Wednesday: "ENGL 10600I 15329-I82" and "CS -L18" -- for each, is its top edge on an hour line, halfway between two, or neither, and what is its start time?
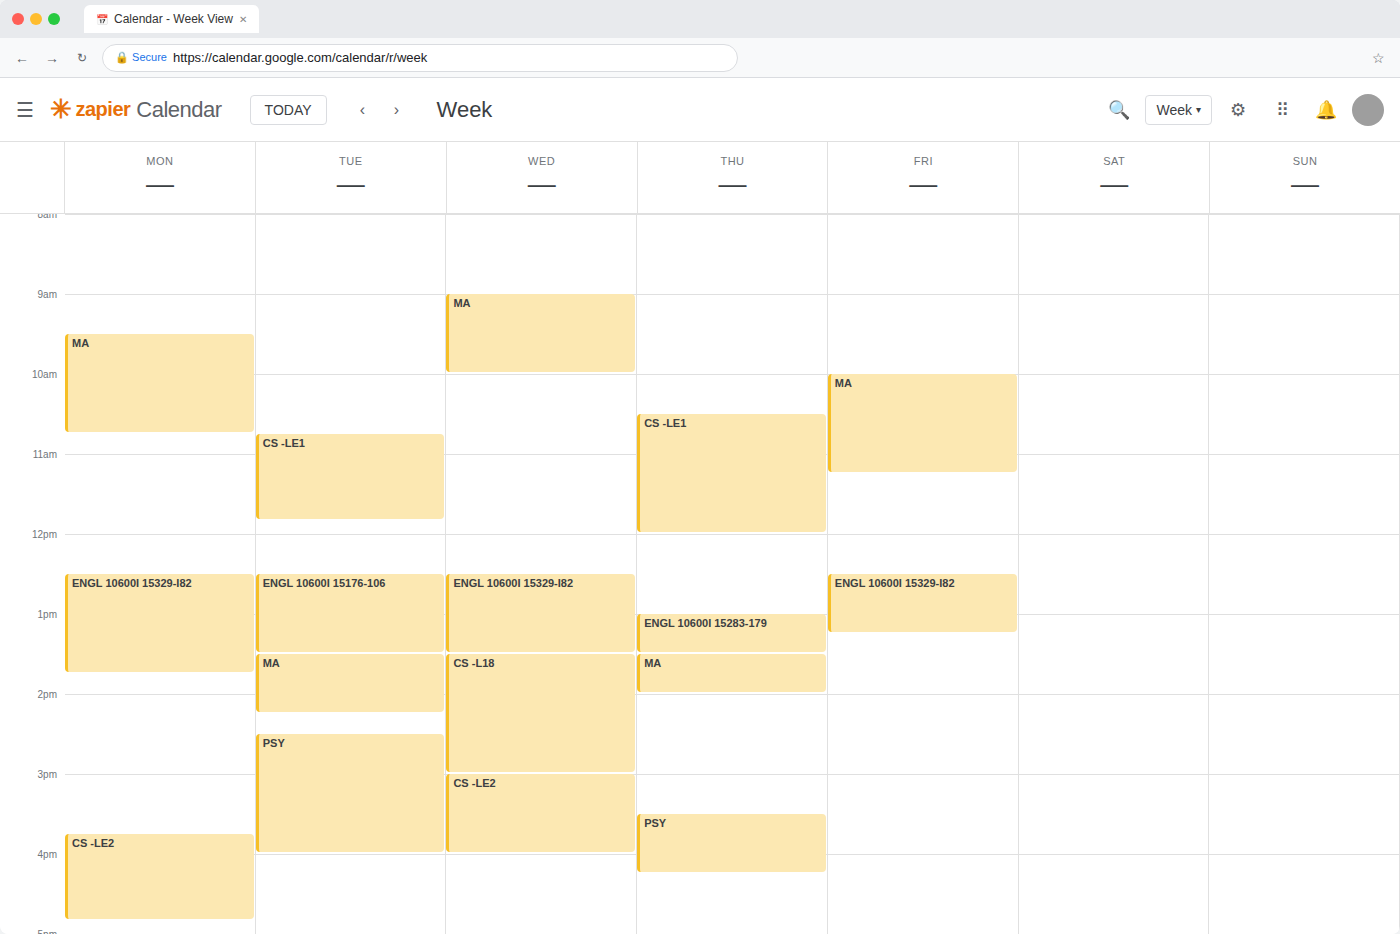
"ENGL 10600I 15329-I82": 12:30 PM, halfway between the 12 PM and 1 PM lines. "CS -L18": 1:30 PM, halfway between the 1 PM and 2 PM lines.